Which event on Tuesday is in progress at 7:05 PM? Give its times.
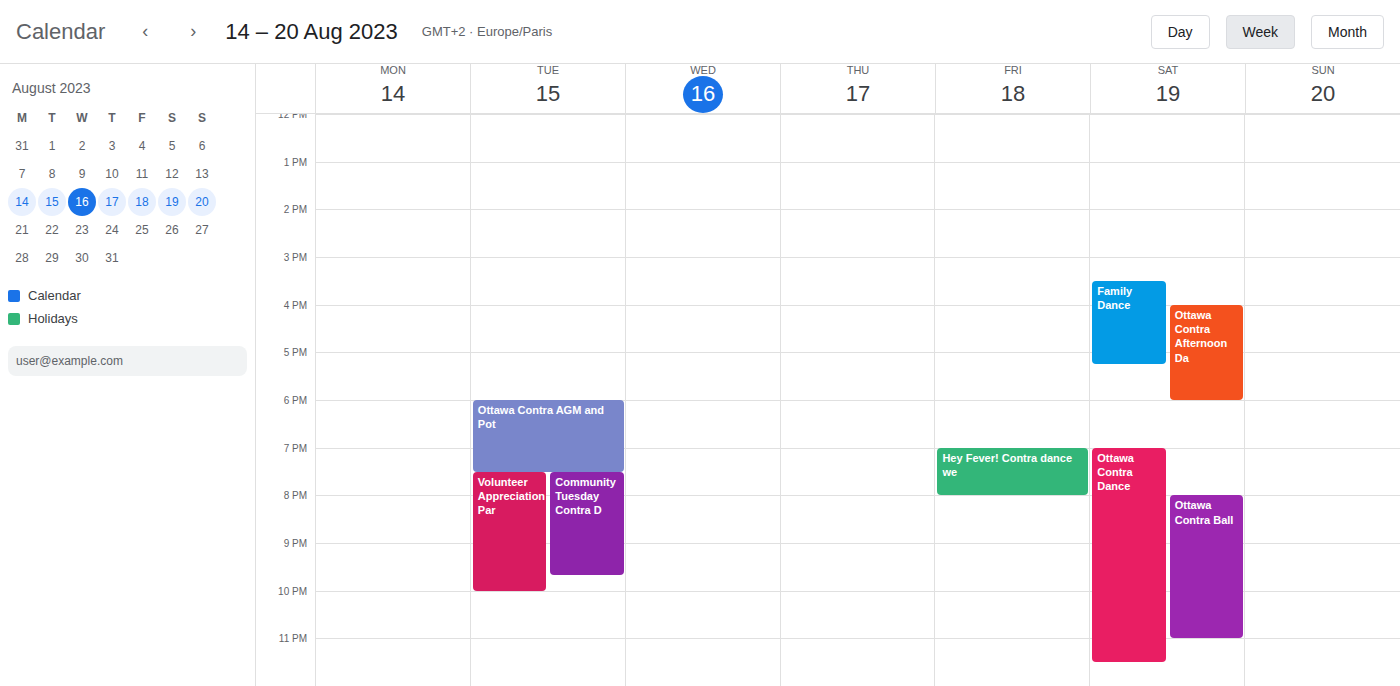
"Ottawa Contra AGM and Pot", 6:00 PM to 7:30 PM